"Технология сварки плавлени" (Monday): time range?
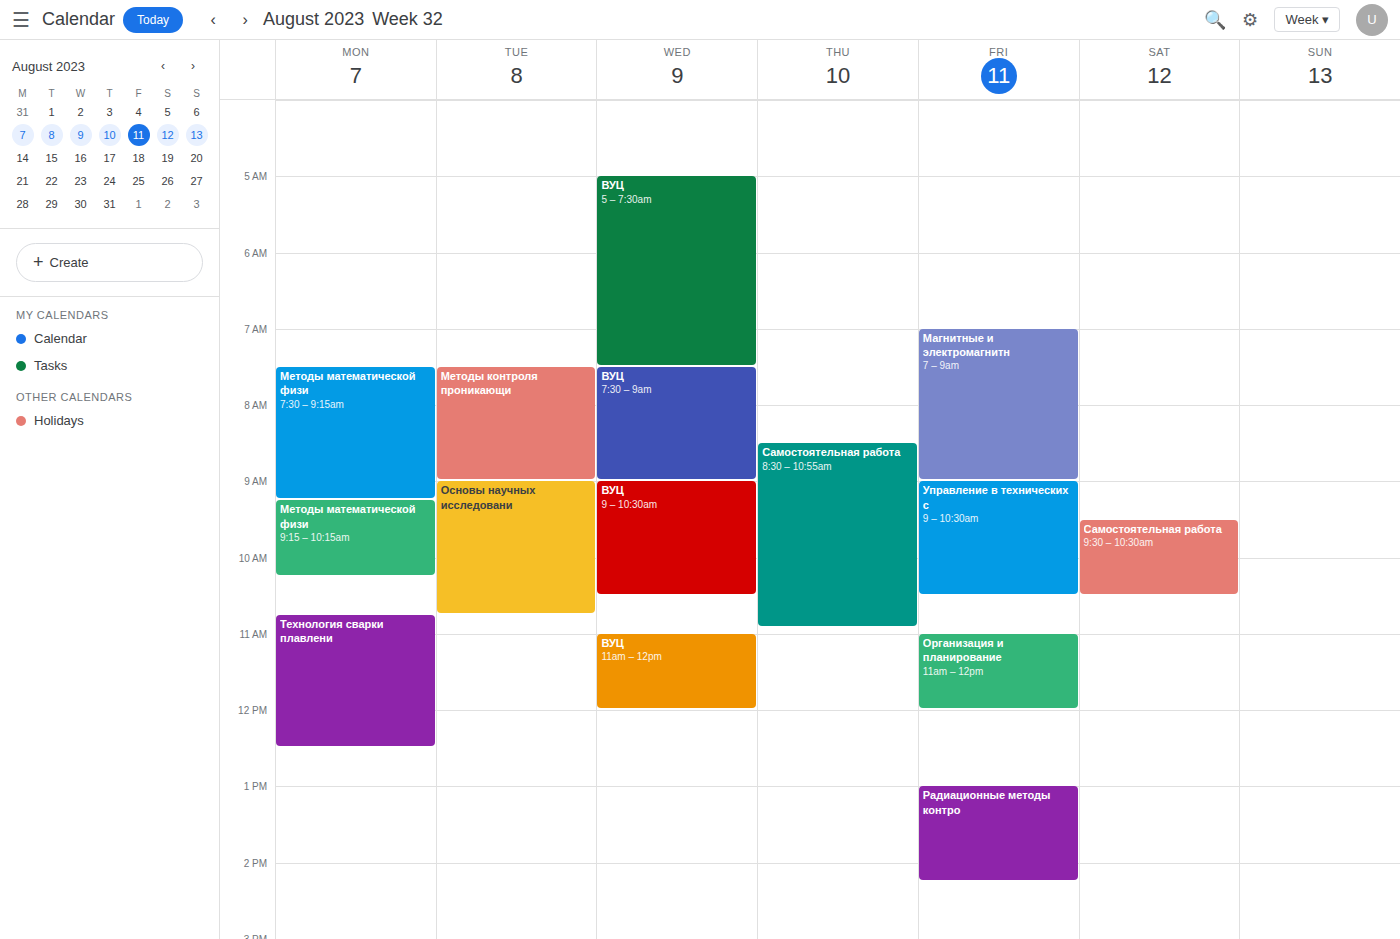
10:45 AM to 12:30 PM